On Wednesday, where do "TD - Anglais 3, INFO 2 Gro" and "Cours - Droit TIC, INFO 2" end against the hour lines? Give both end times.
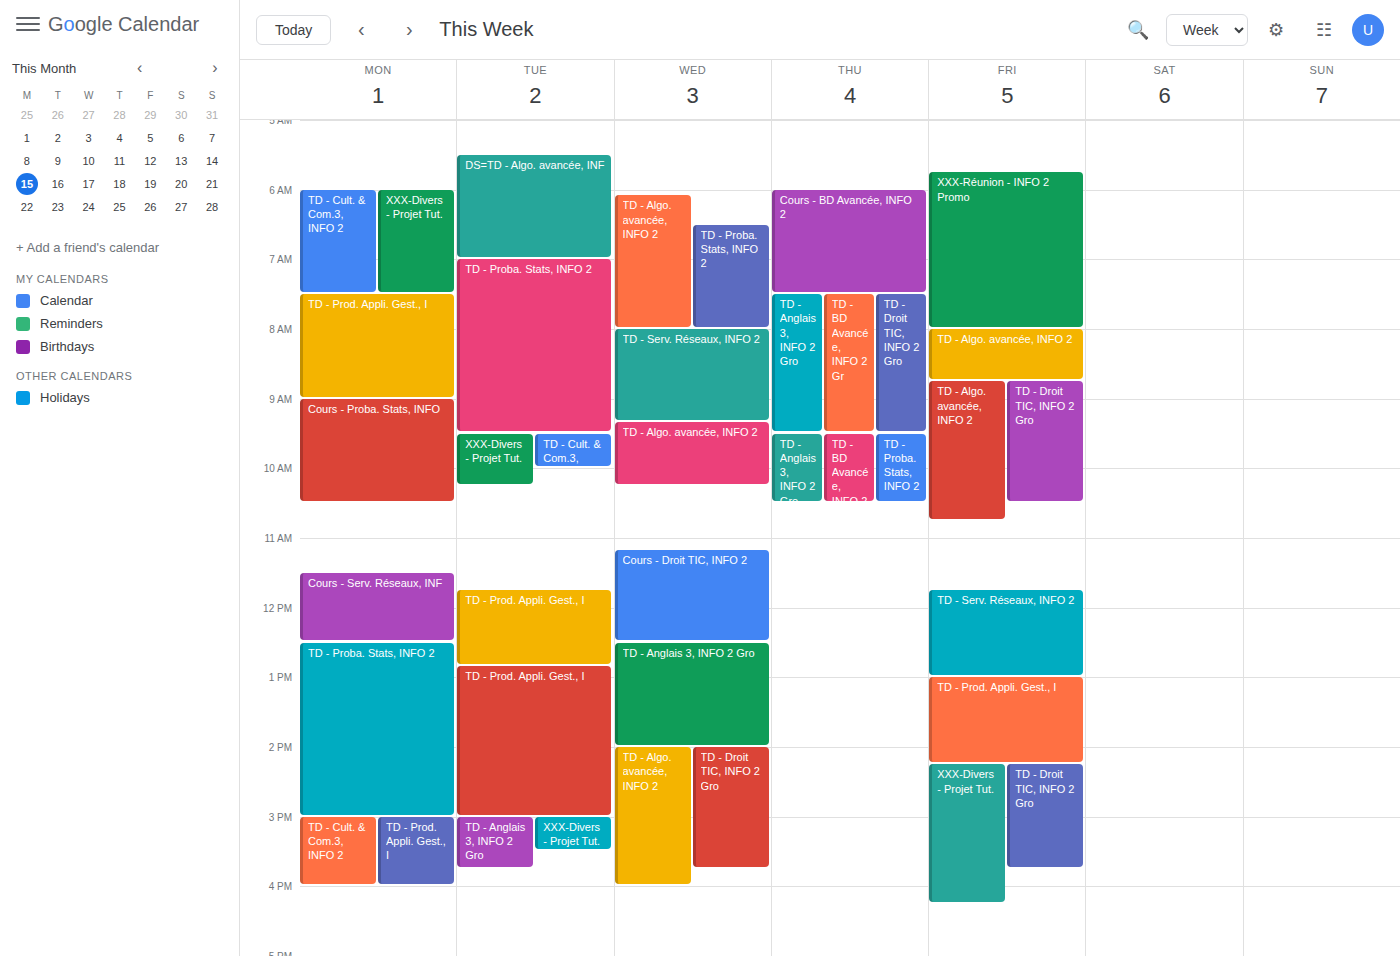
"TD - Anglais 3, INFO 2 Gro": 14:00, exactly on the 14:00 line. "Cours - Droit TIC, INFO 2": 12:30, halfway between the 12:00 and 13:00 lines.